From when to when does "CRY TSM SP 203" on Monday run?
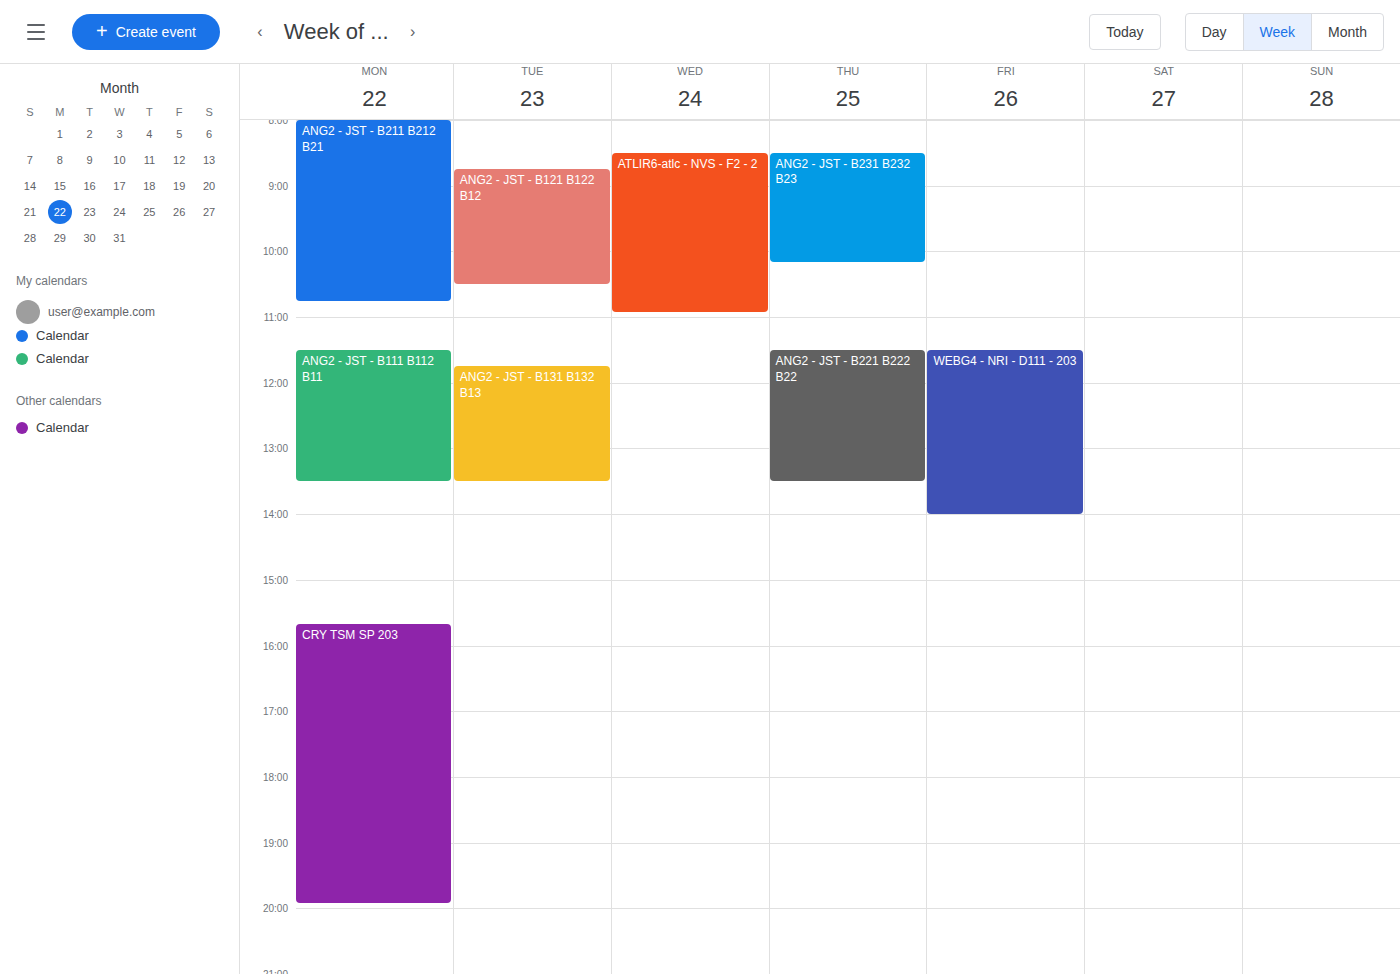
3:40 PM to 7:55 PM